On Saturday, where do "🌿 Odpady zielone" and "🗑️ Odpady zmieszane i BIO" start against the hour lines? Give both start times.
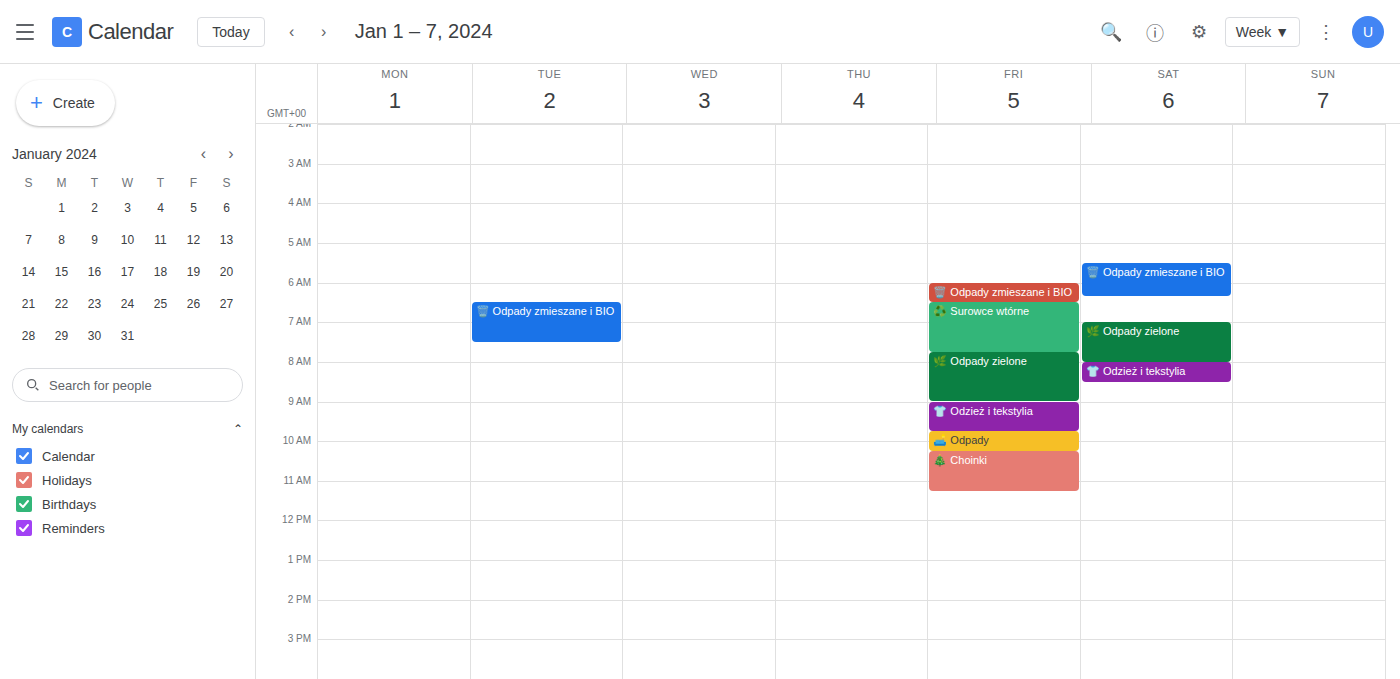
"🌿 Odpady zielone": 07:00, exactly on the 07:00 line. "🗑️ Odpady zmieszane i BIO": 05:30, halfway between the 05:00 and 06:00 lines.